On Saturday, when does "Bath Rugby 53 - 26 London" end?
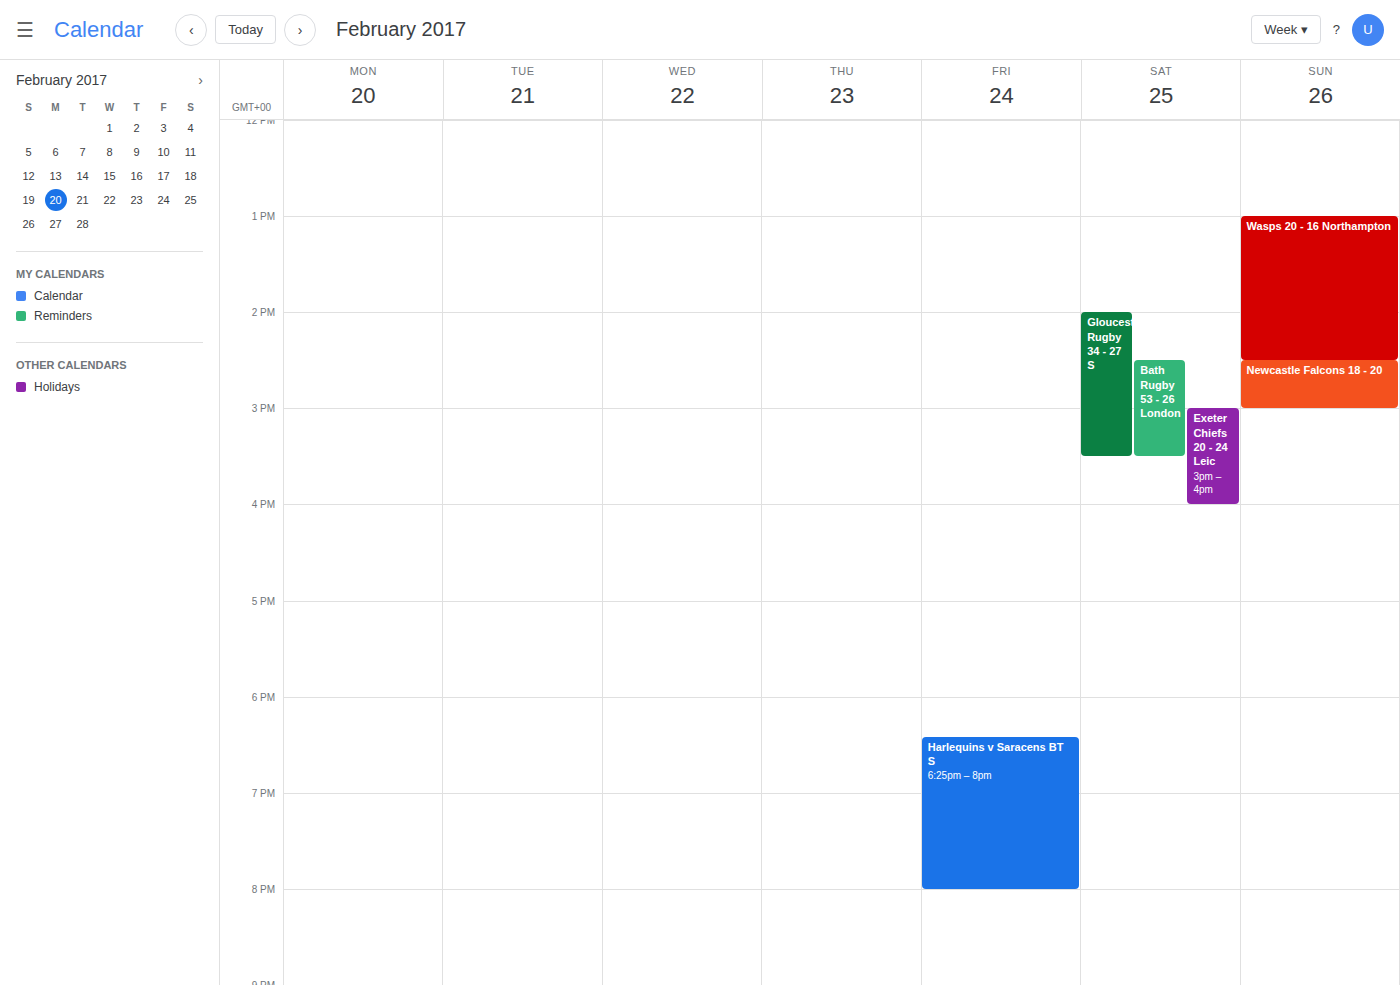
3:30 PM